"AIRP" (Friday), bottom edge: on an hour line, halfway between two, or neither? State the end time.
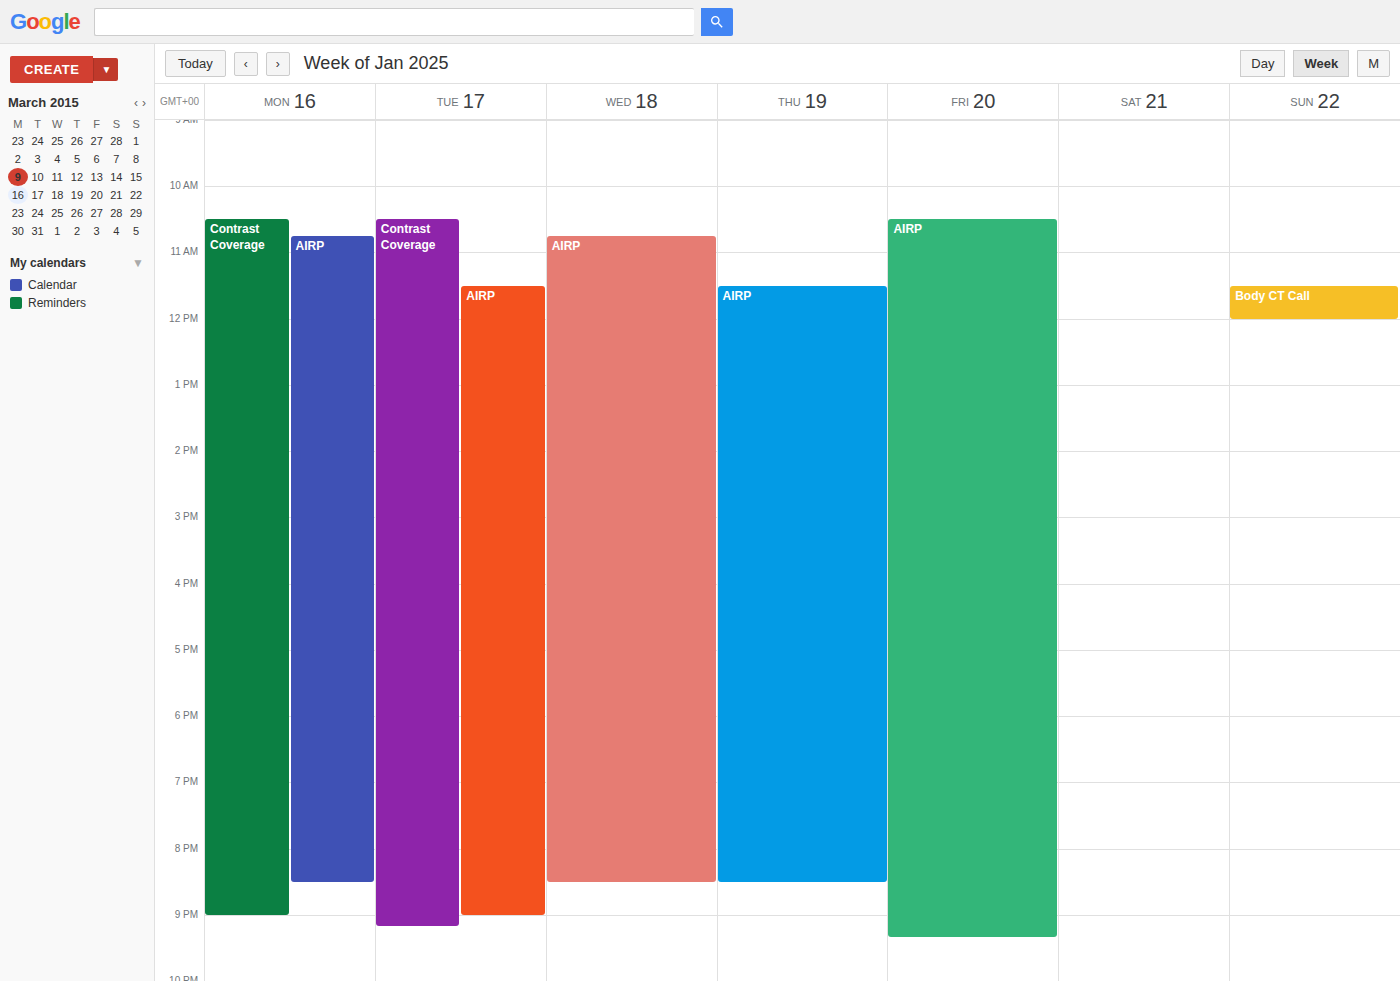
9:20 PM -- neither: 20 minutes below the 9 PM line and 40 minutes above the 10 PM line.